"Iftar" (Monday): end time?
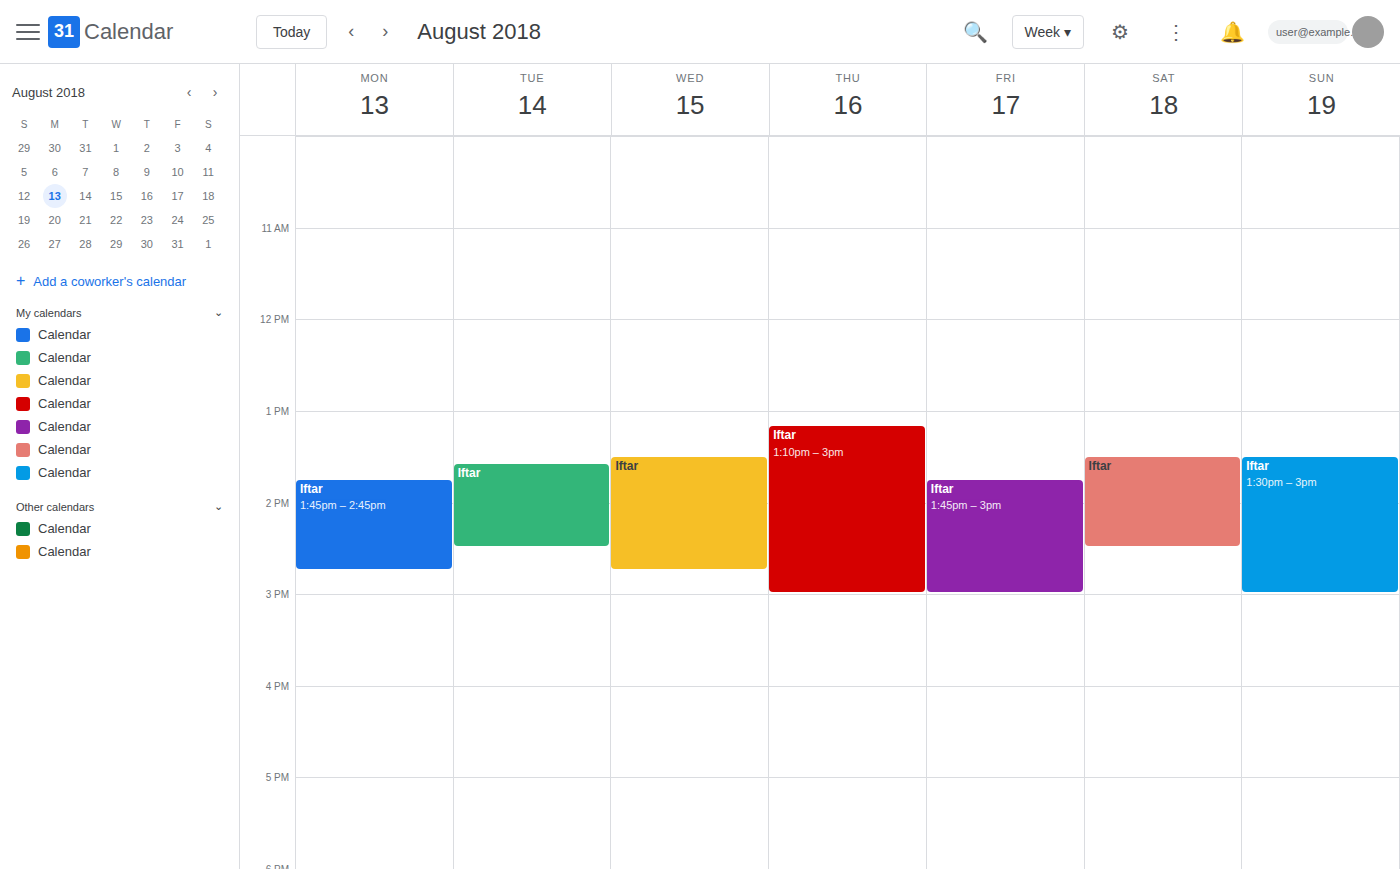
2:45 PM